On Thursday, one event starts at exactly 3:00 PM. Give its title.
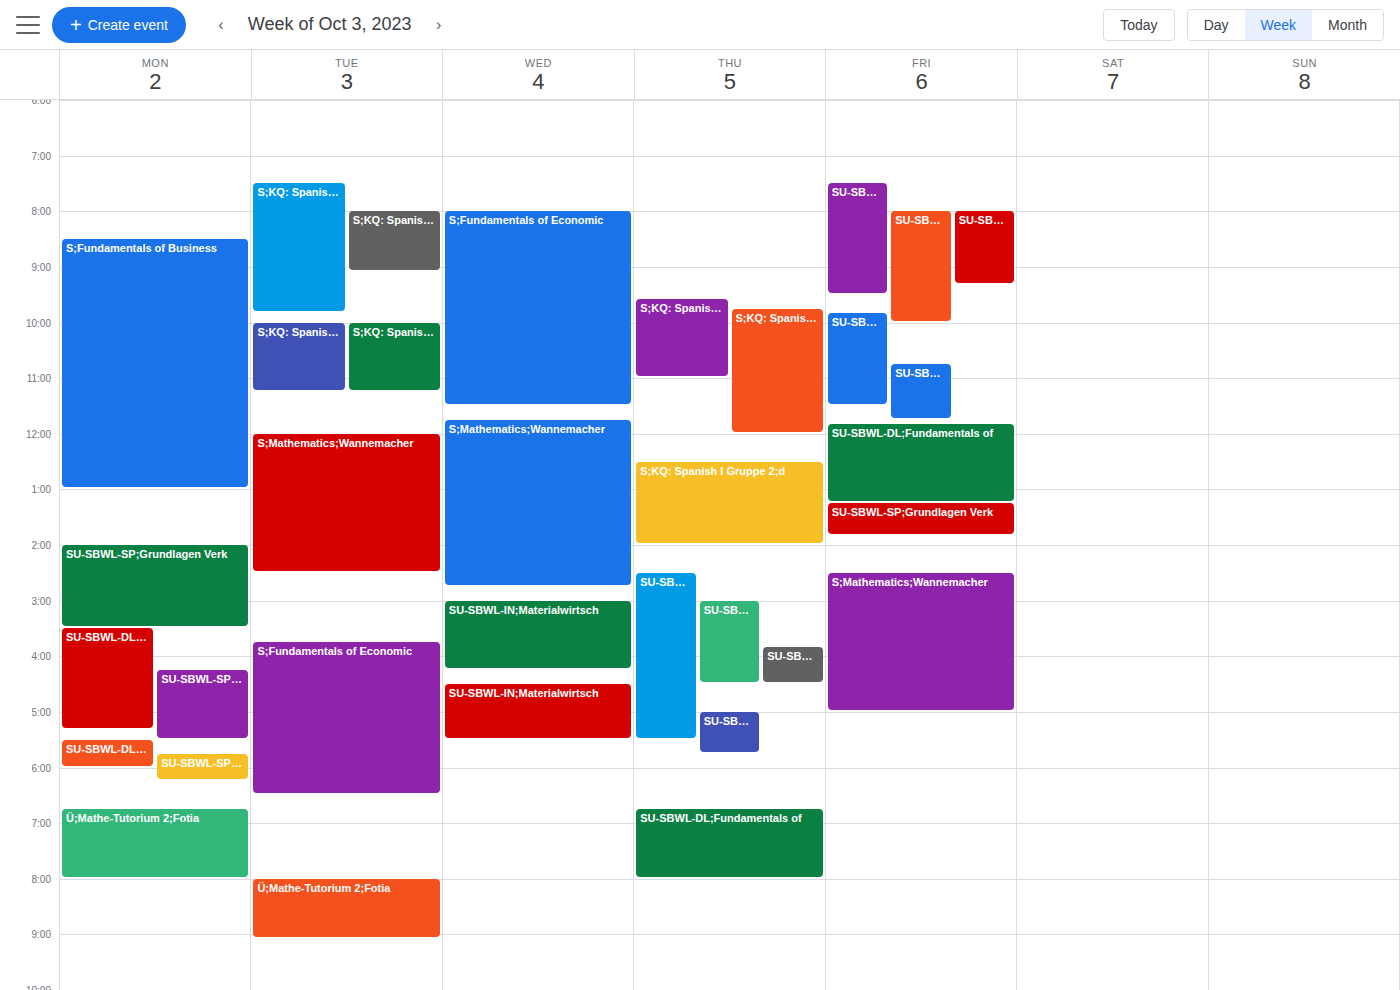
"SU-SBWL-IN;Materialwirtsch"